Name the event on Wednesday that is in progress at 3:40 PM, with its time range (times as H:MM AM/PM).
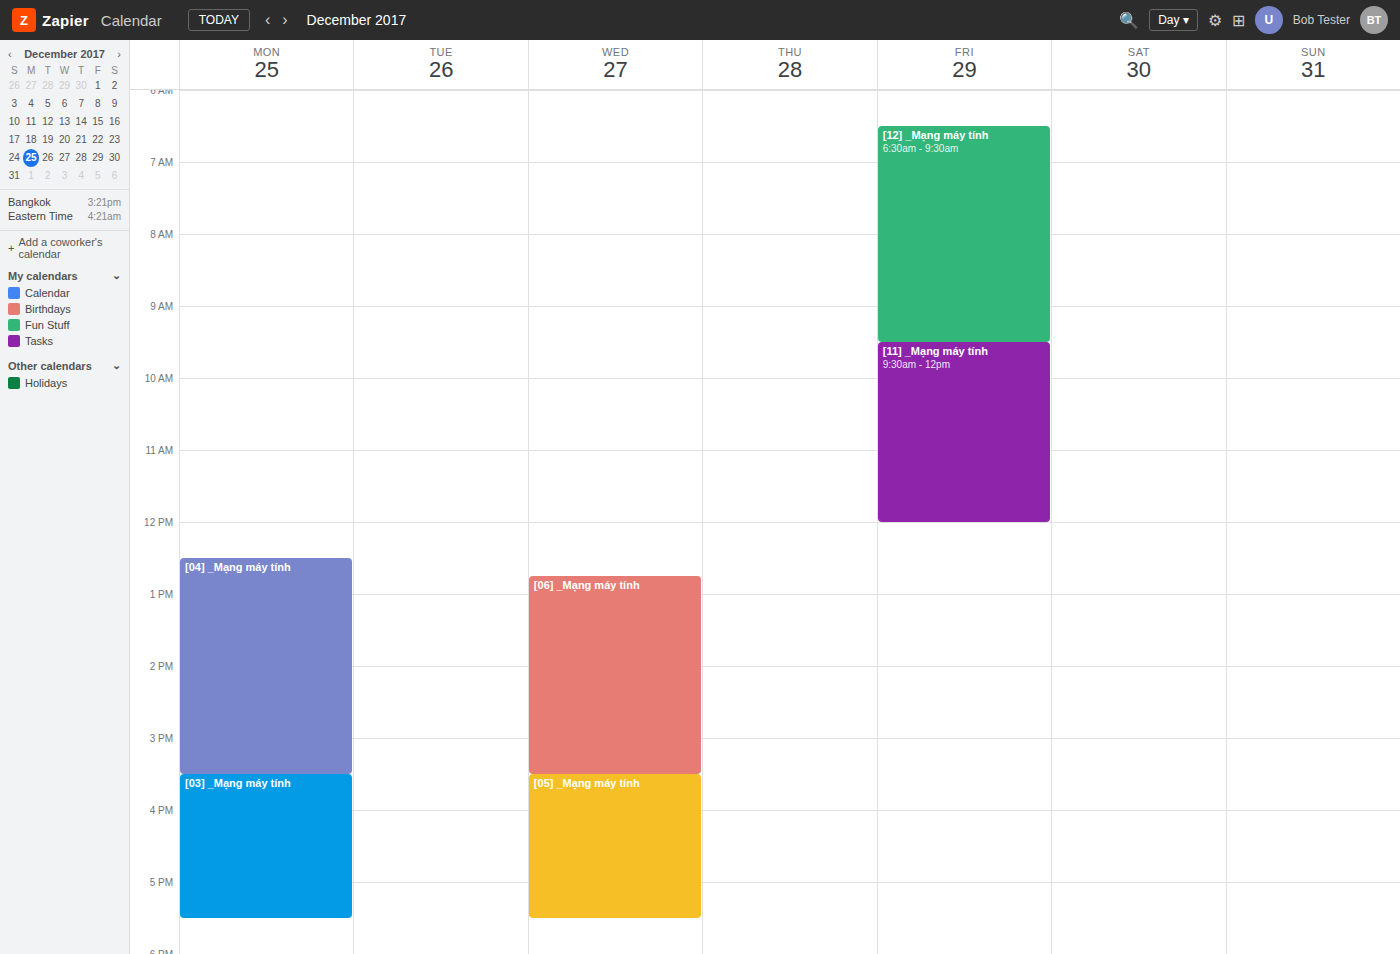
"[05] _Mạng máy tính", 3:30 PM to 5:30 PM